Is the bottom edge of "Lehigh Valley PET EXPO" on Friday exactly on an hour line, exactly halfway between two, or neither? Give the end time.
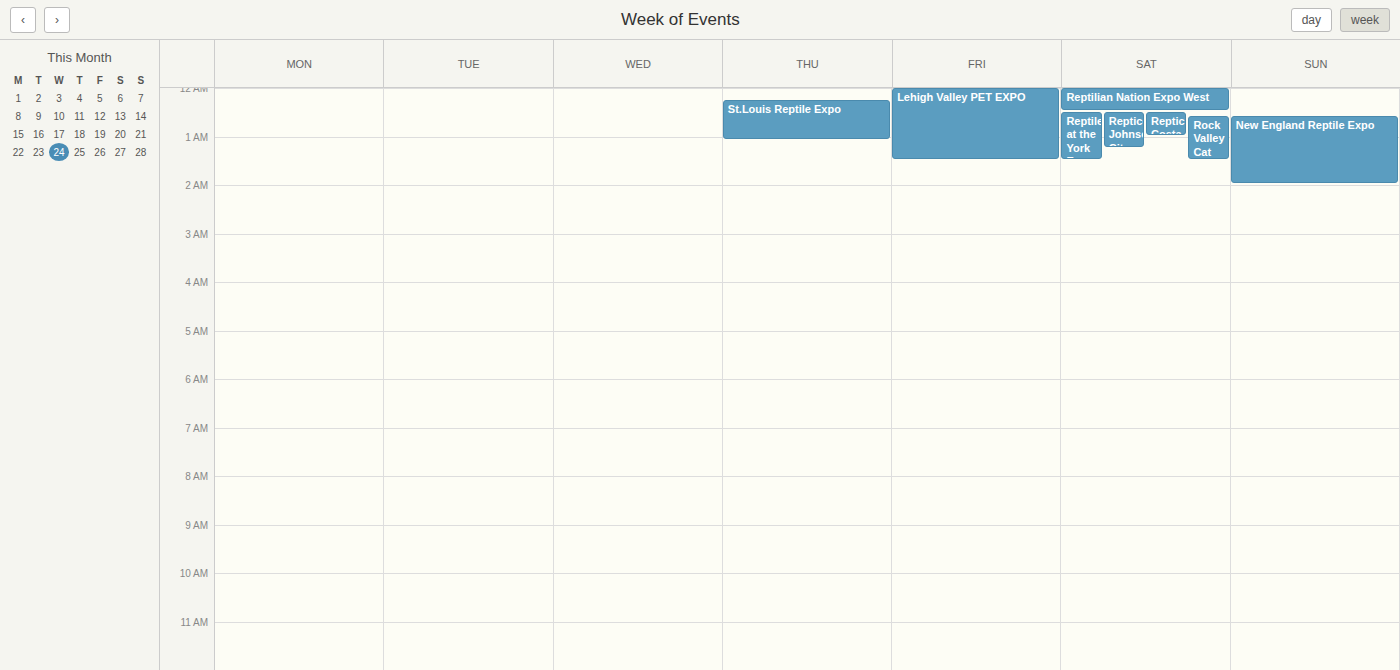
1:30 AM -- halfway between the 1 AM and 2 AM lines.